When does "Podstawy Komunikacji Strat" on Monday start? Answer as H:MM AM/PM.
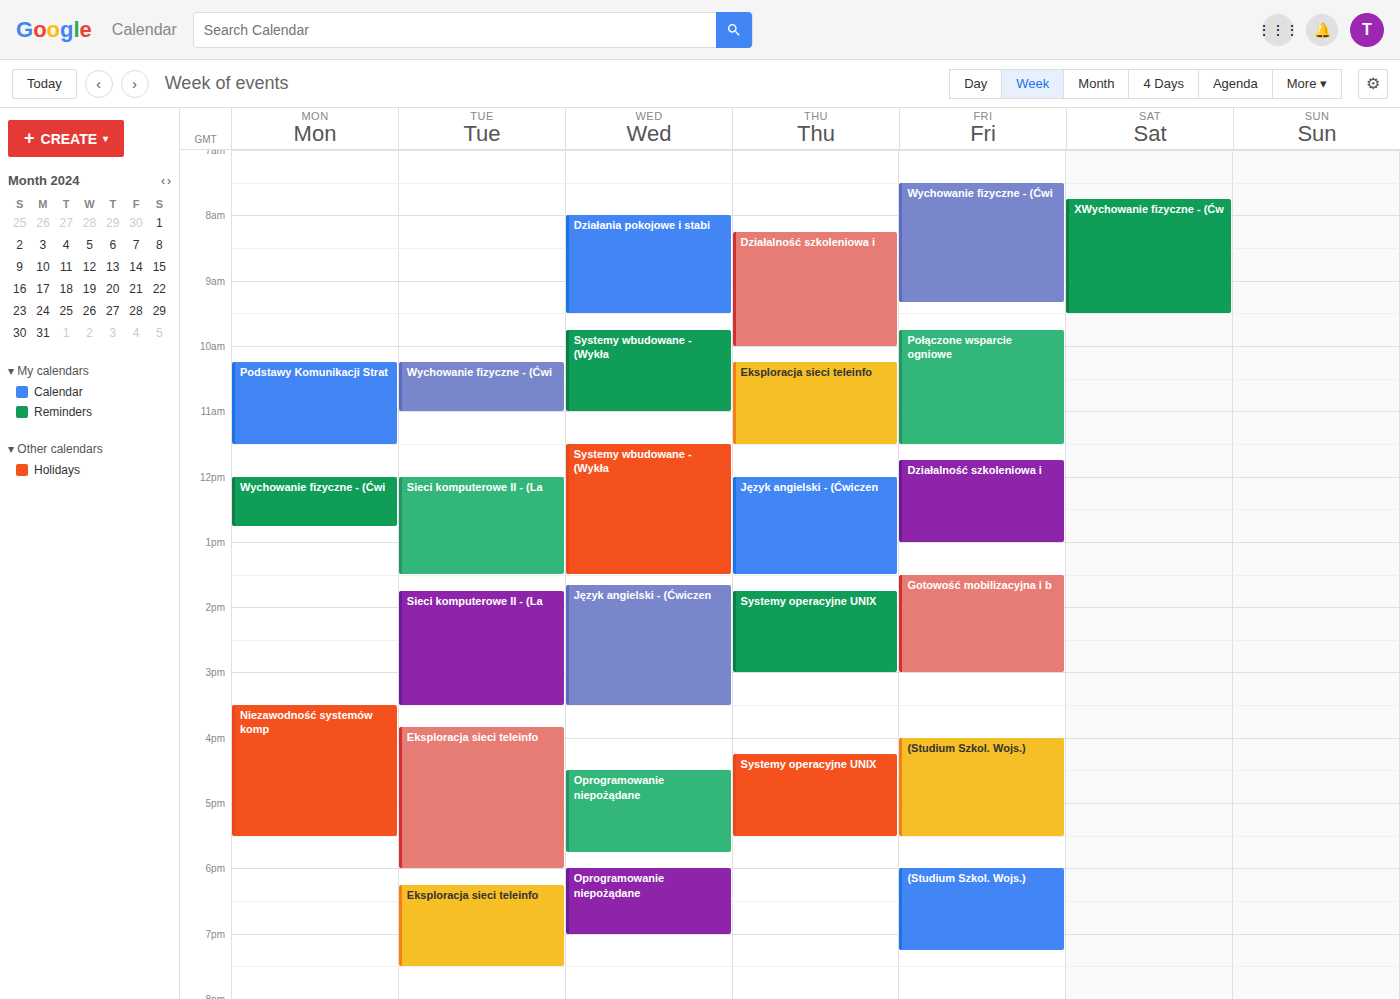
10:15 AM